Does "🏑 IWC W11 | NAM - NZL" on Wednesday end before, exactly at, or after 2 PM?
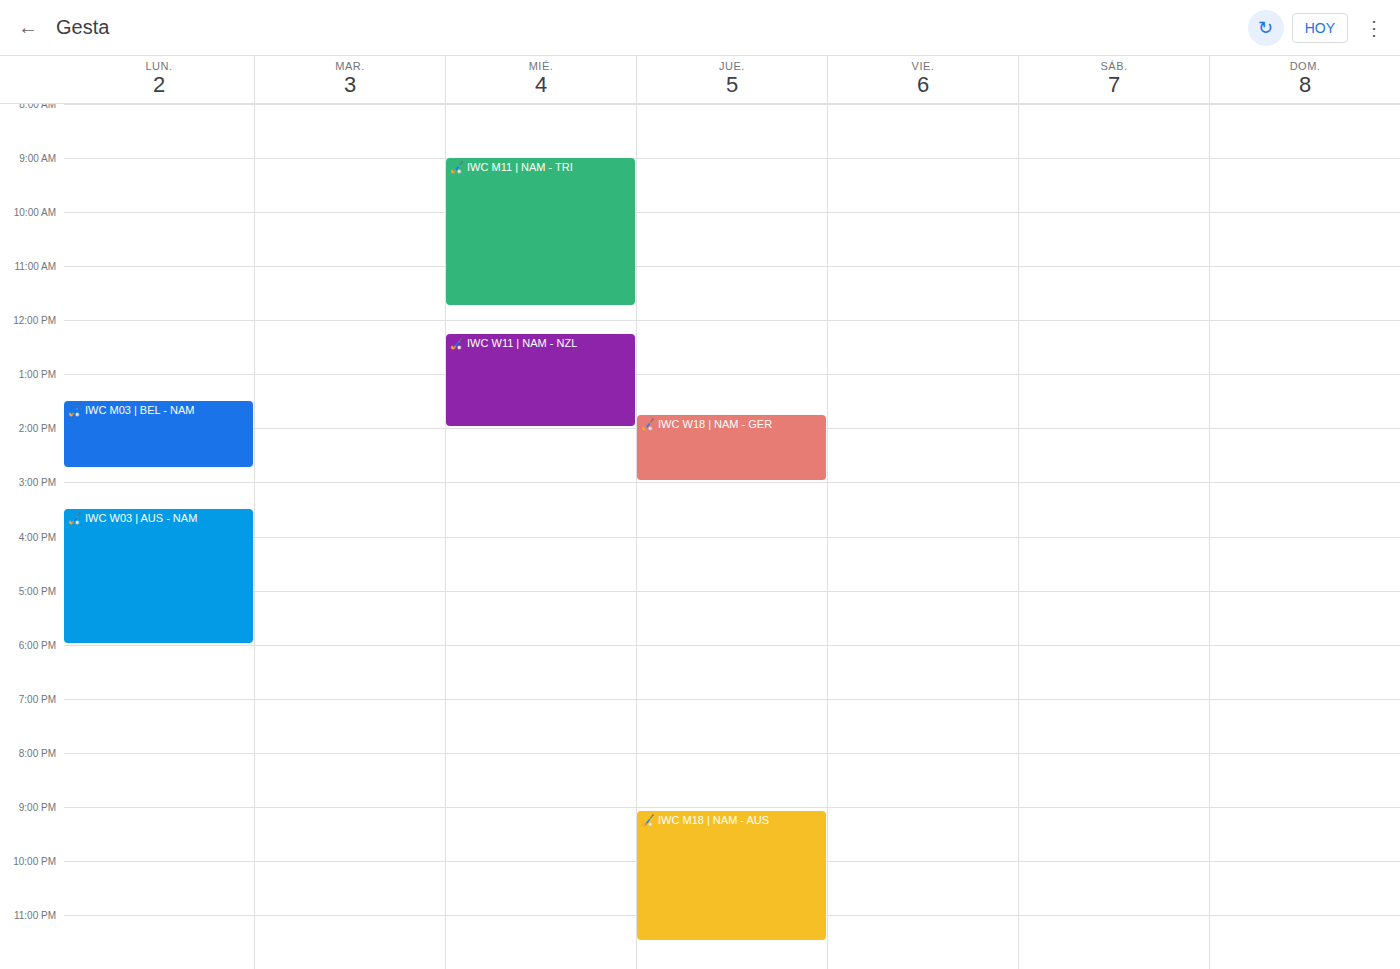
2:00 PM -- exactly at 2 PM, on the 2 PM line.